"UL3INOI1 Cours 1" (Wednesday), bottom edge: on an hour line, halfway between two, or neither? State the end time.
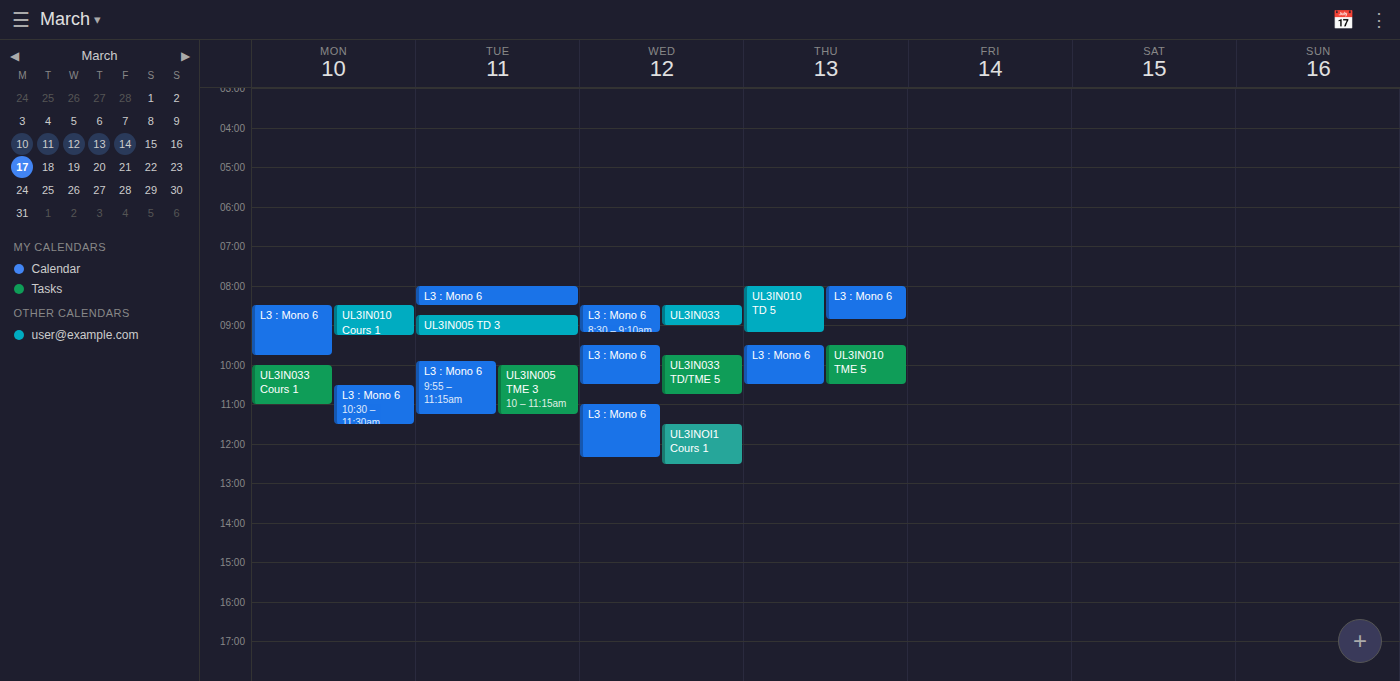
12:30 PM -- halfway between the 12 PM and 1 PM lines.